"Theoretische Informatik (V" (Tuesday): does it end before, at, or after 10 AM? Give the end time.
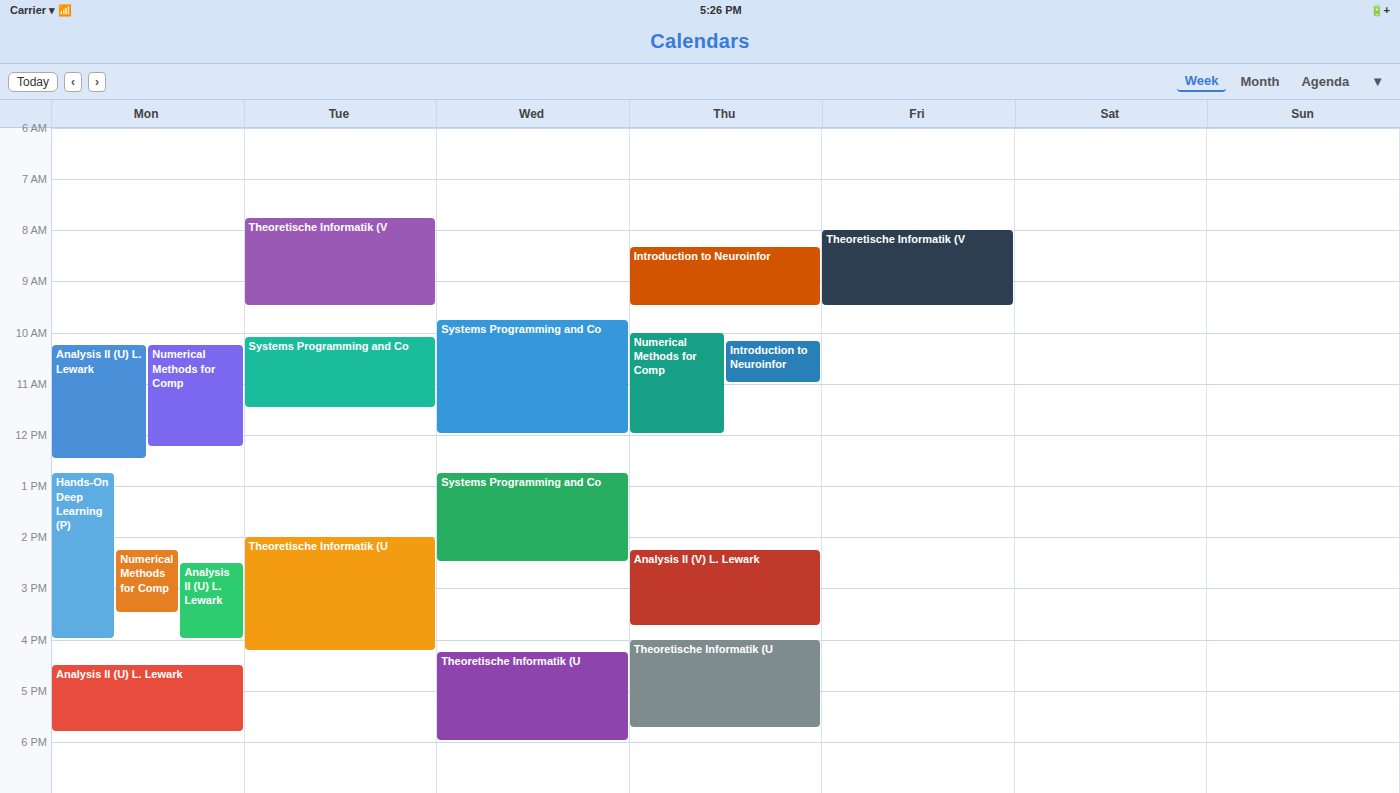
9:30 AM -- before 10 AM, 30 minutes above the 10 AM line.